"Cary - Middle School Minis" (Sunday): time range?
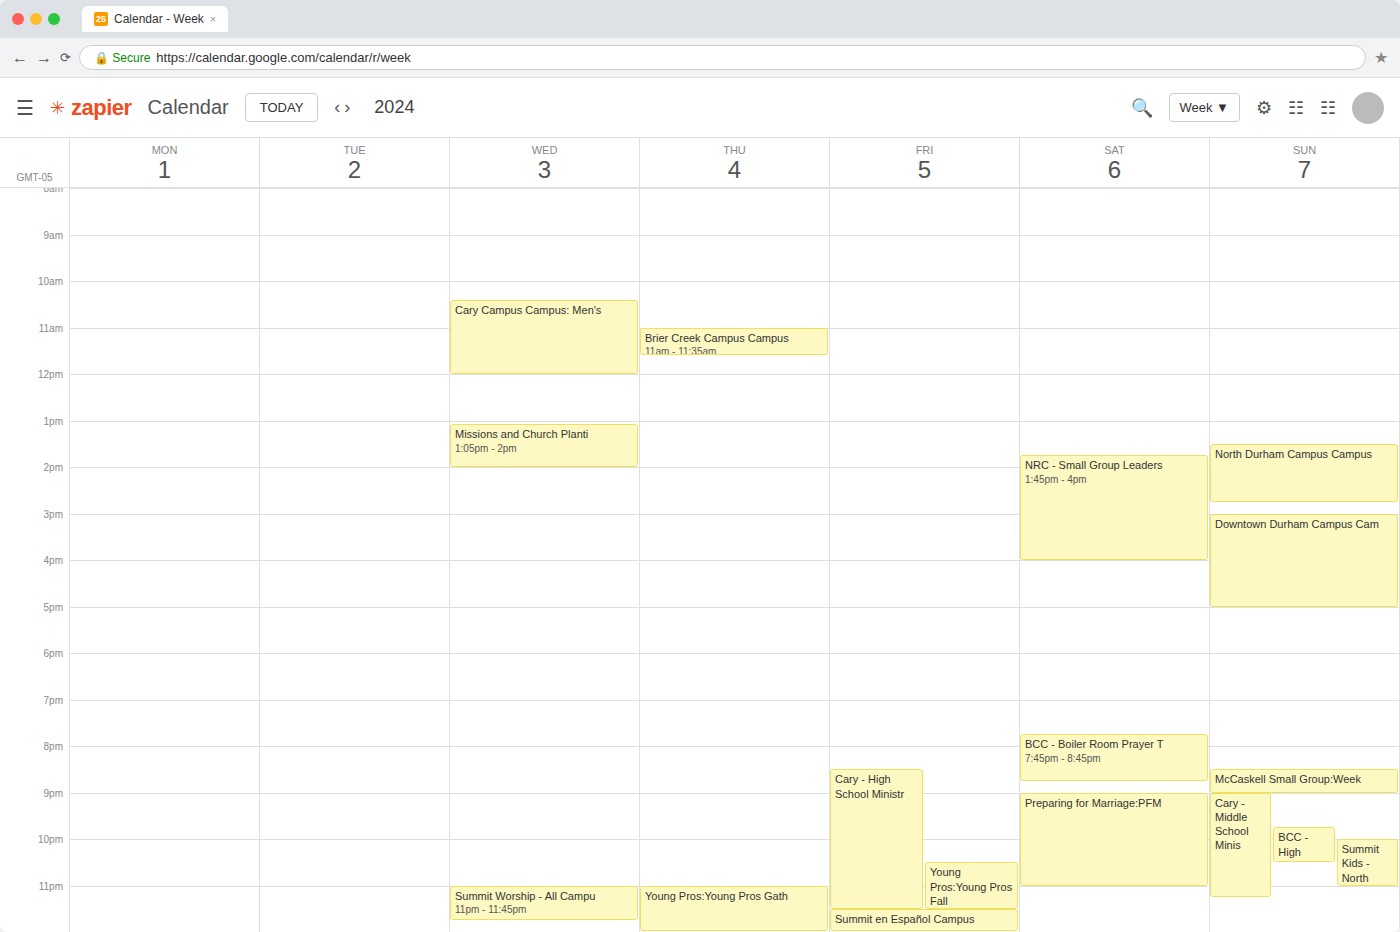
9:00 PM to 11:15 PM